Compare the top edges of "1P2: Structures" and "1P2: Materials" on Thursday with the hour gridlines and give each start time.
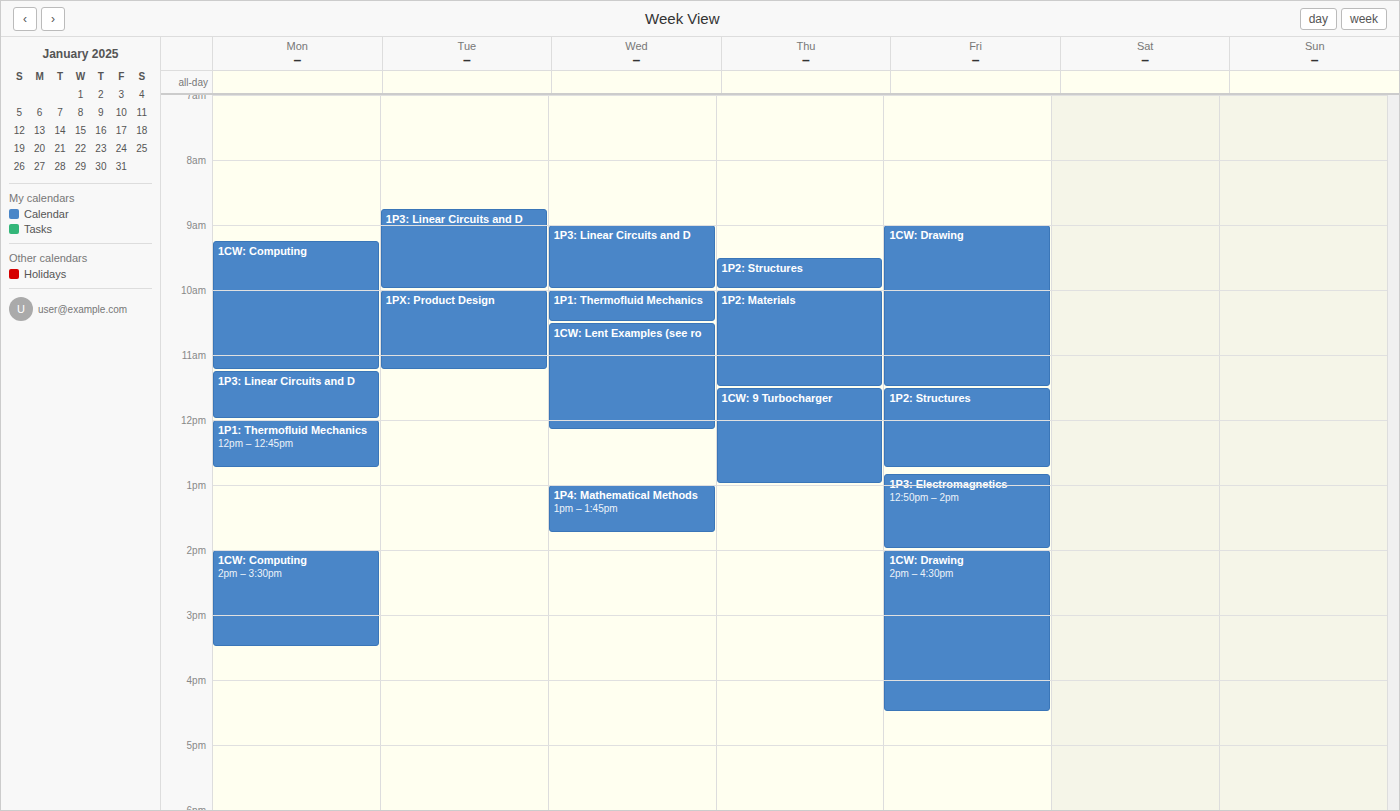
"1P2: Structures": 9:30 AM, halfway between the 9 AM and 10 AM lines. "1P2: Materials": 10:00 AM, exactly on the 10 AM line.